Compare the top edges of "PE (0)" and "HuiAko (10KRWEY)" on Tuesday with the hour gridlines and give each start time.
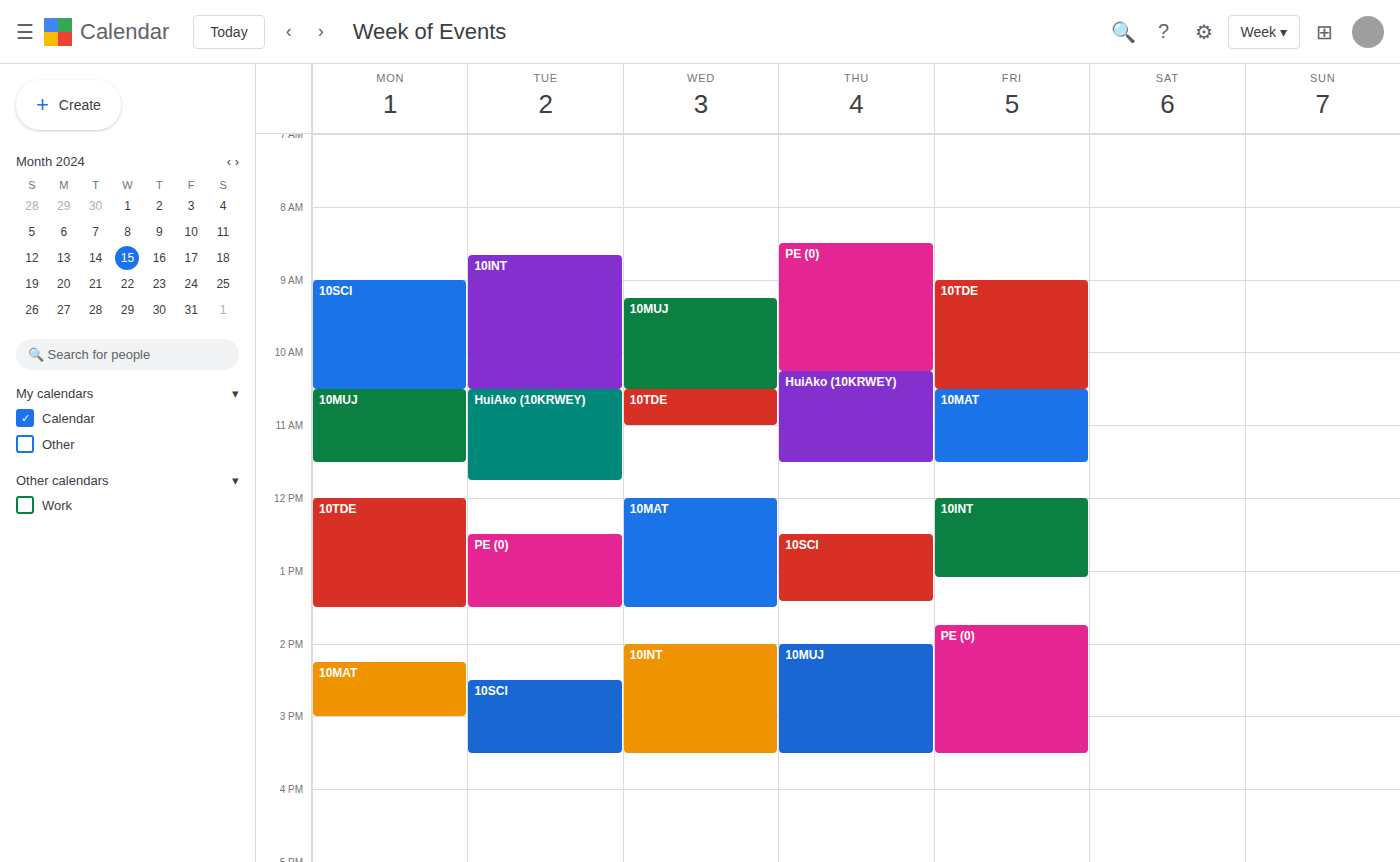
"PE (0)": 12:30 PM, halfway between the 12 PM and 1 PM lines. "HuiAko (10KRWEY)": 10:30 AM, halfway between the 10 AM and 11 AM lines.